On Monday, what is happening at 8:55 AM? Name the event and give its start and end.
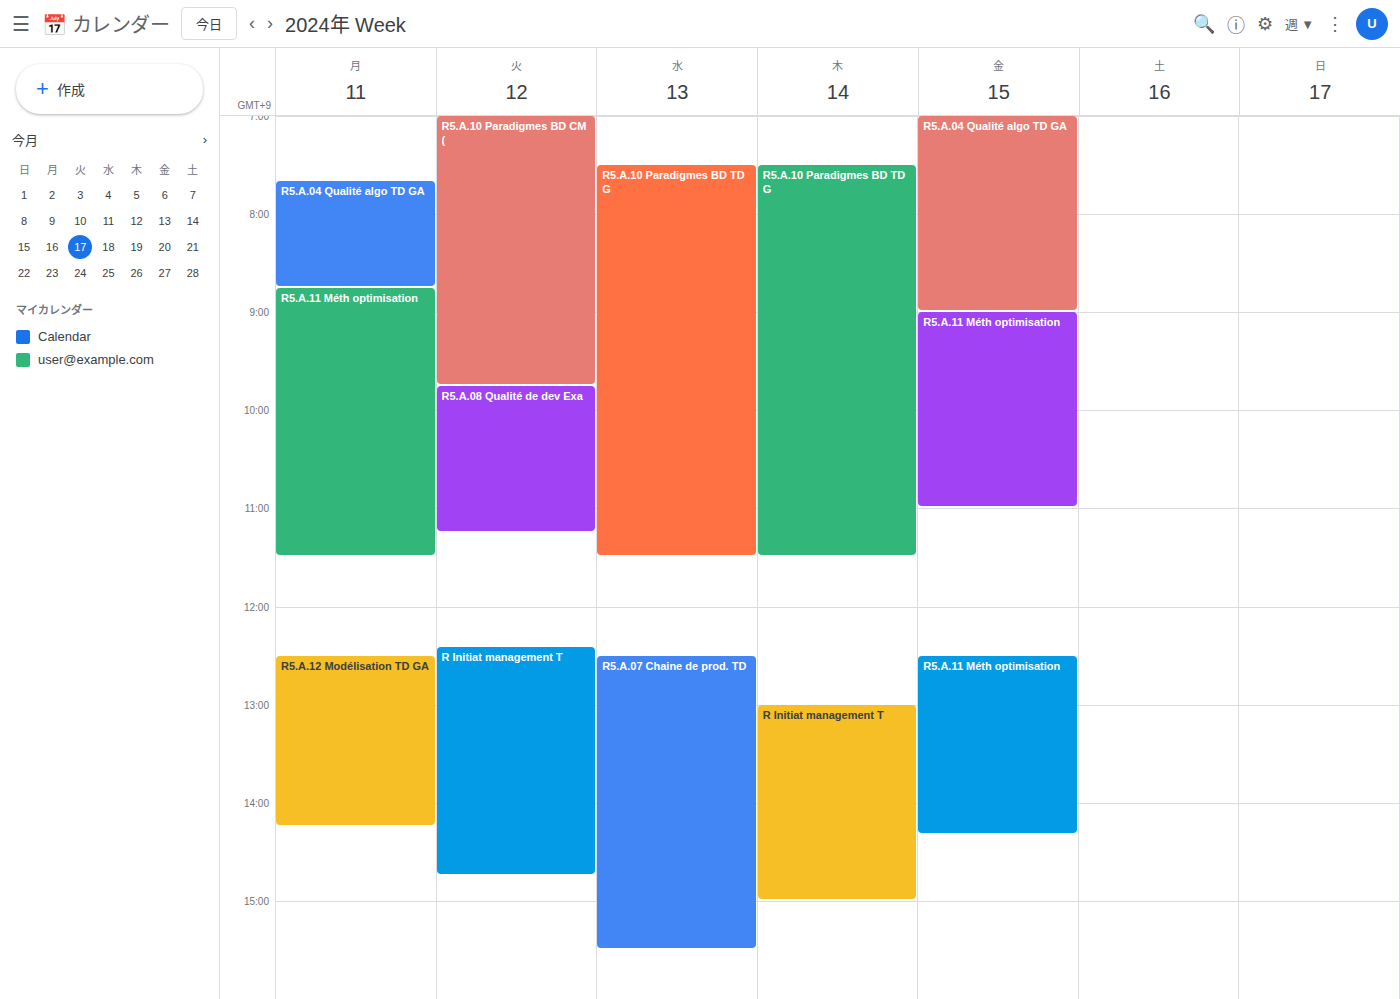
"R5.A.11 Méth optimisation", 8:45 AM to 11:30 AM